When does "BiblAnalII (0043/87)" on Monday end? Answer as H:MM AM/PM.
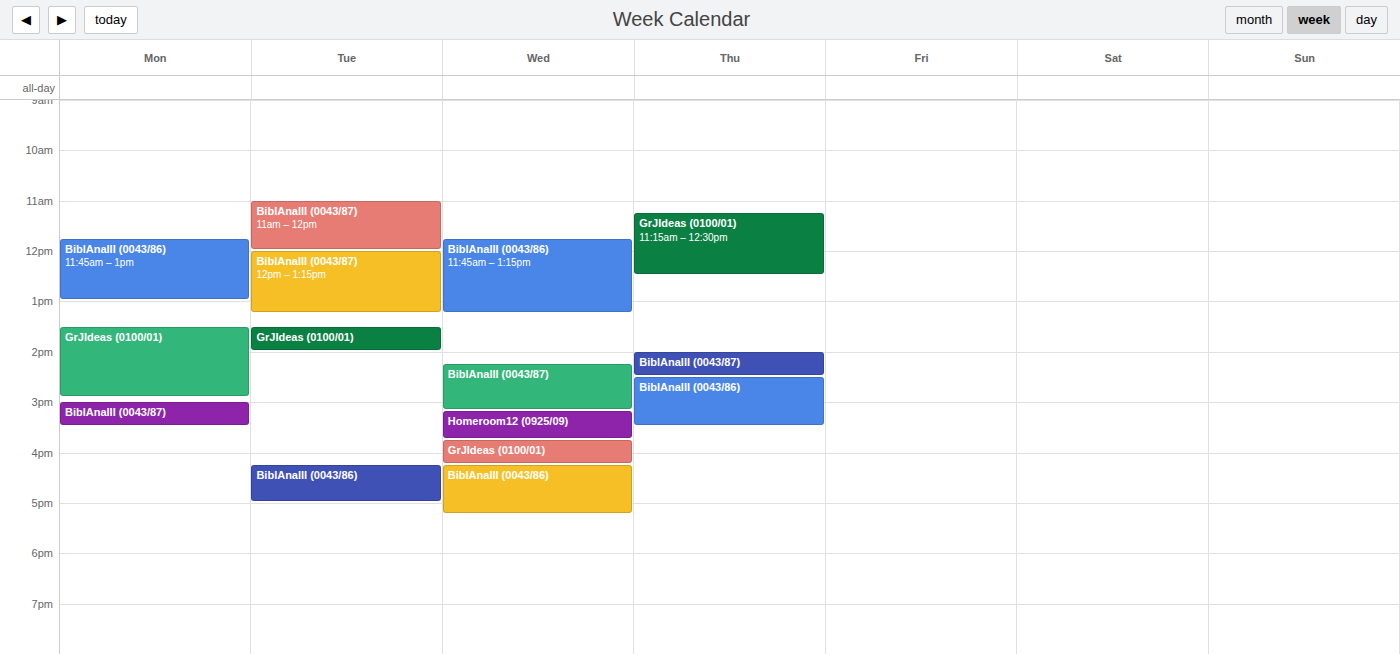
3:30 PM